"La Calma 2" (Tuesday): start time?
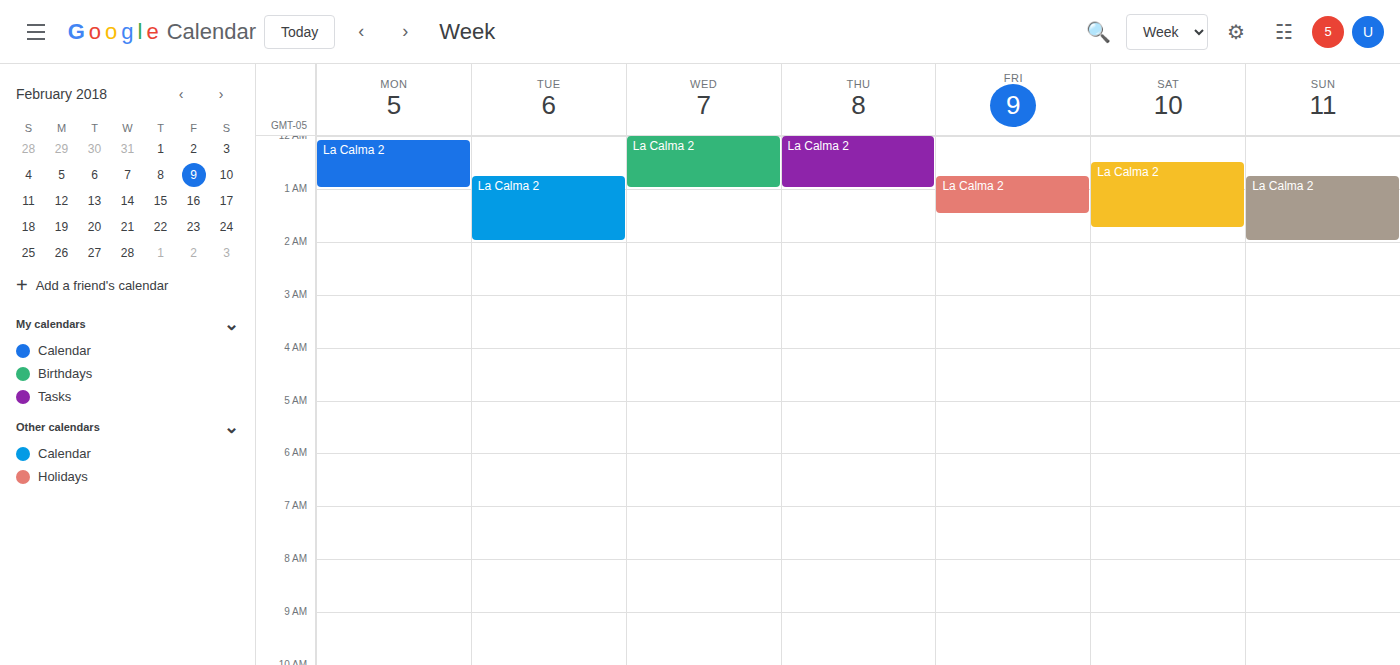
12:45 AM